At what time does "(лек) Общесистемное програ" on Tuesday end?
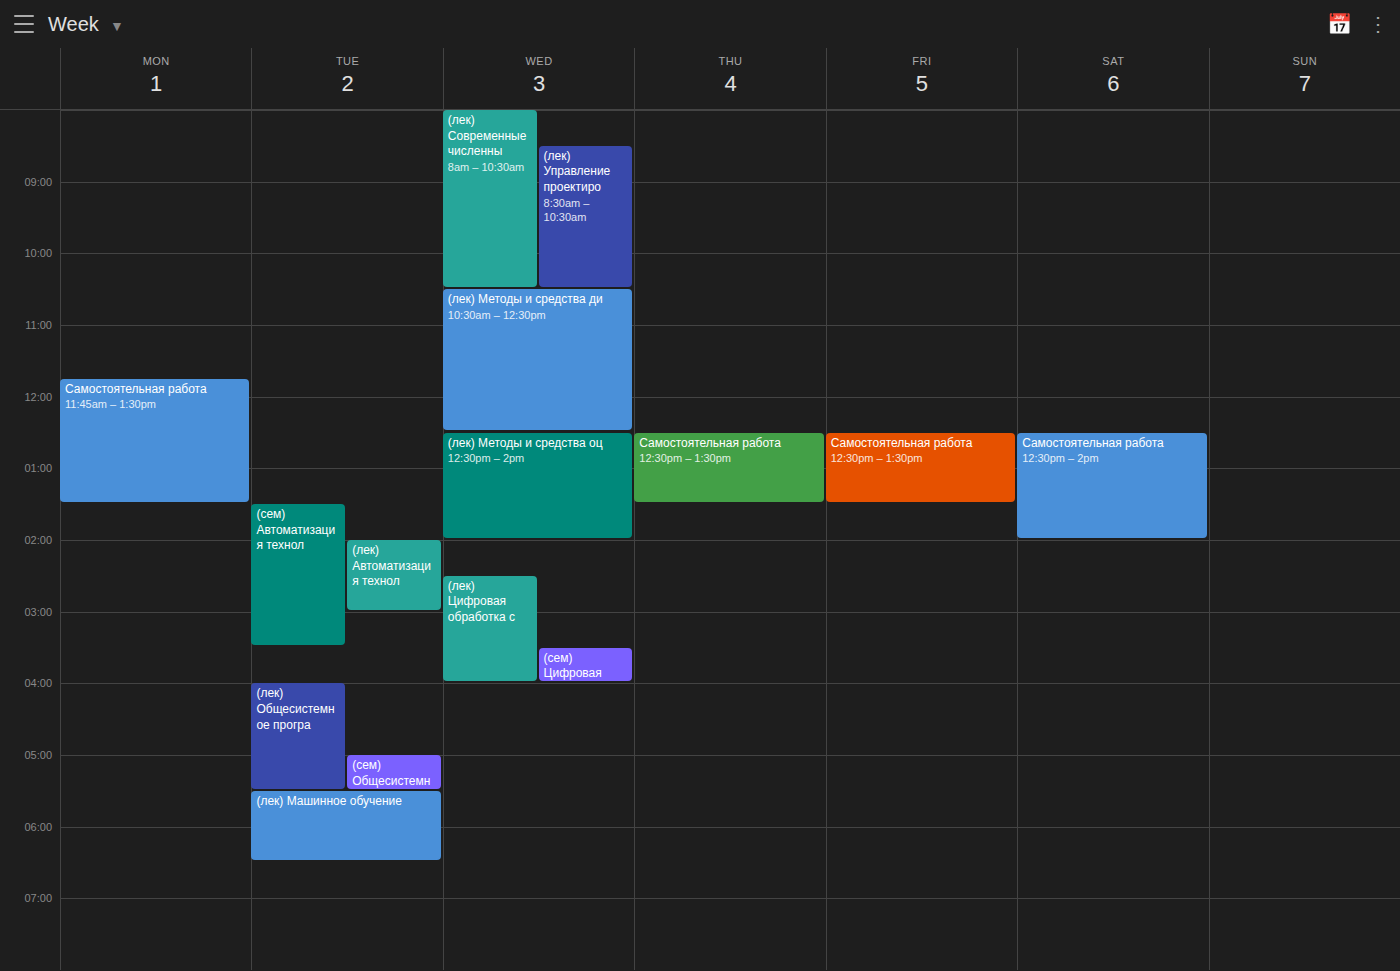
5:30 PM